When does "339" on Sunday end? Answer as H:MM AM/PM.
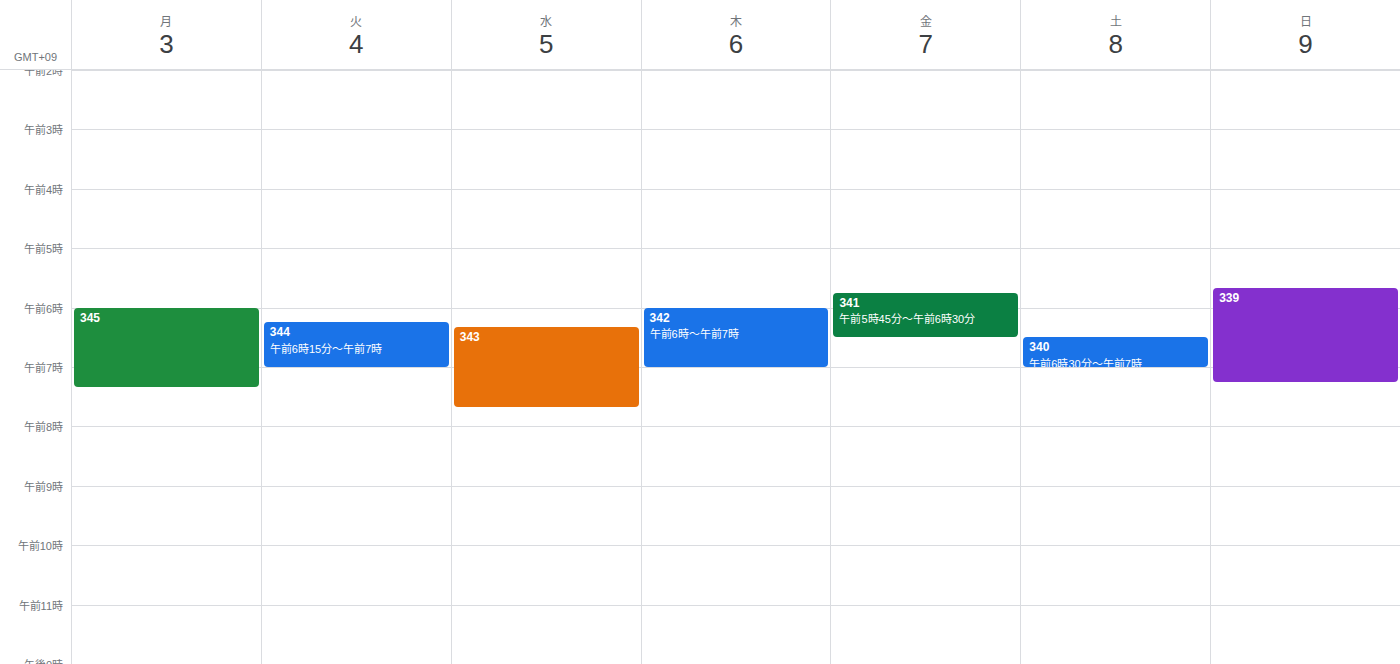
7:15 AM